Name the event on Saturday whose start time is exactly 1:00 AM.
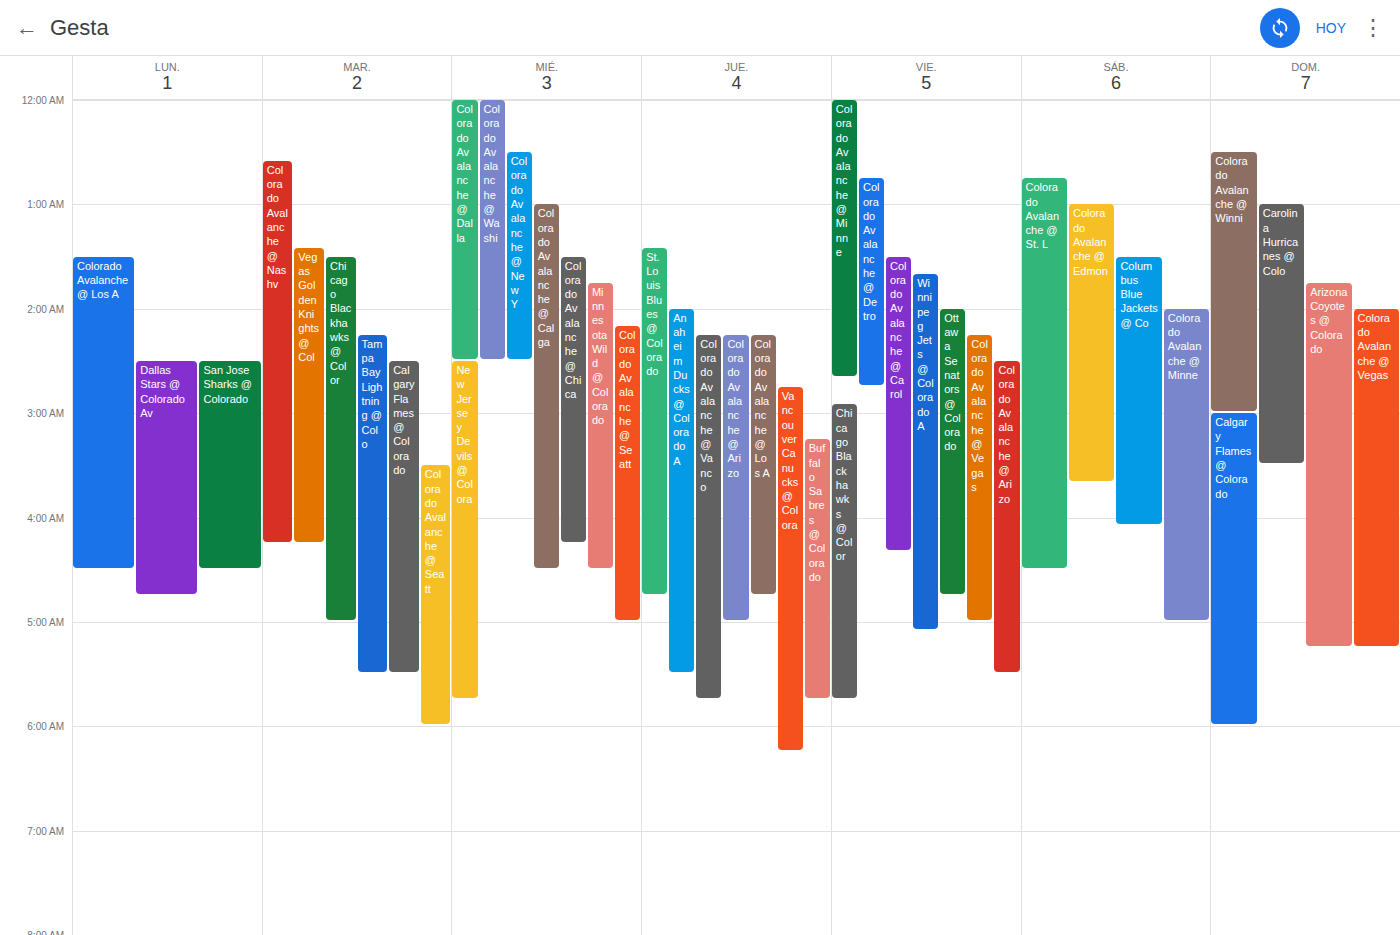
"Colorado Avalanche @ Edmon"